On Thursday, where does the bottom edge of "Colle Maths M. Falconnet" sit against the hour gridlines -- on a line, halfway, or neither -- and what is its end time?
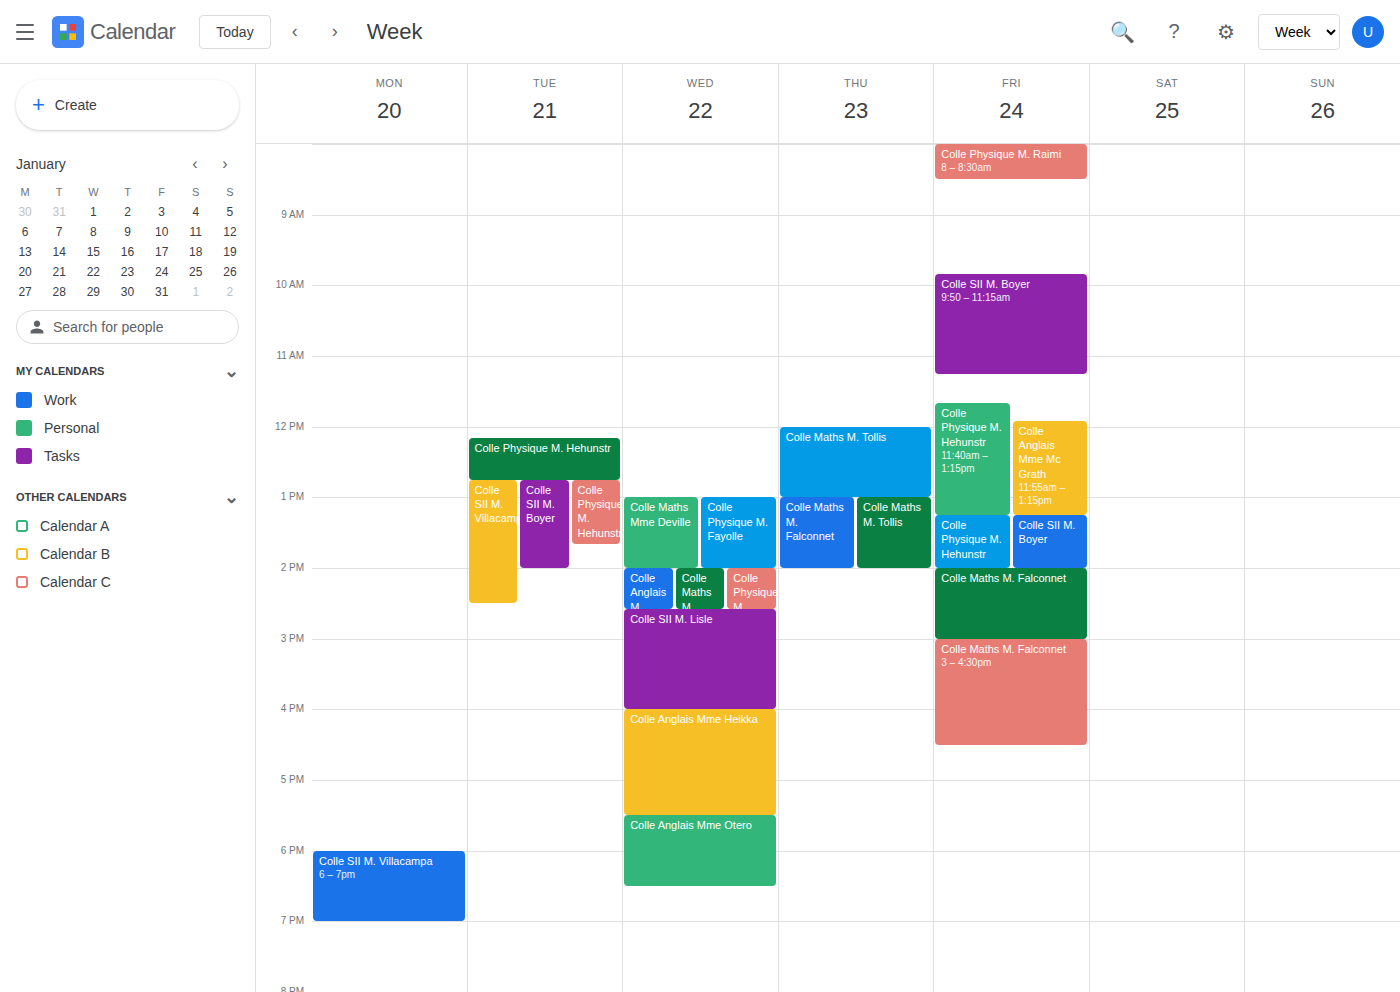
2:00 PM -- exactly on the 2 PM line.